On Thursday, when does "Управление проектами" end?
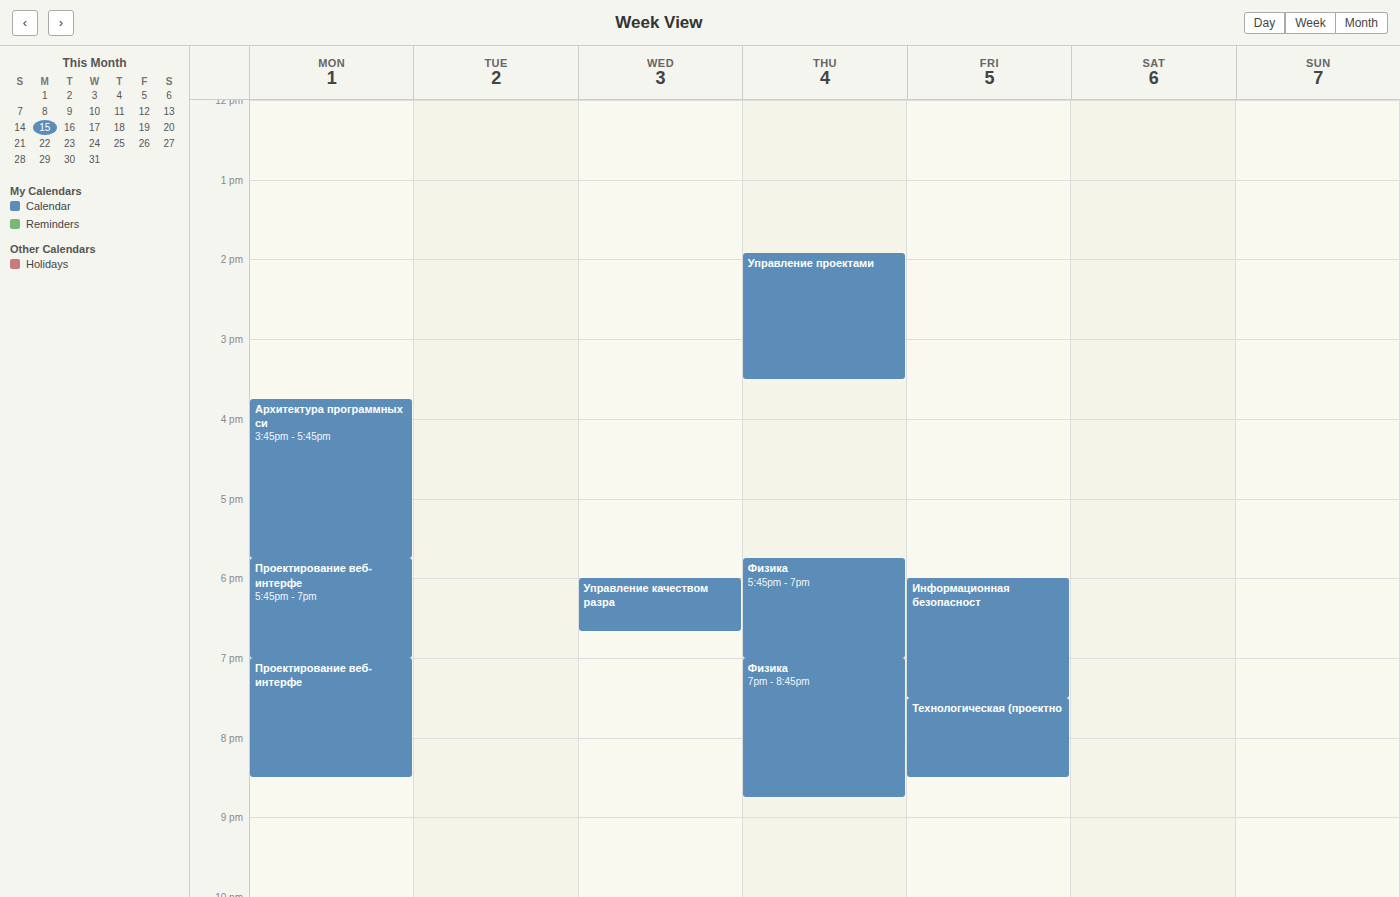
3:30 PM